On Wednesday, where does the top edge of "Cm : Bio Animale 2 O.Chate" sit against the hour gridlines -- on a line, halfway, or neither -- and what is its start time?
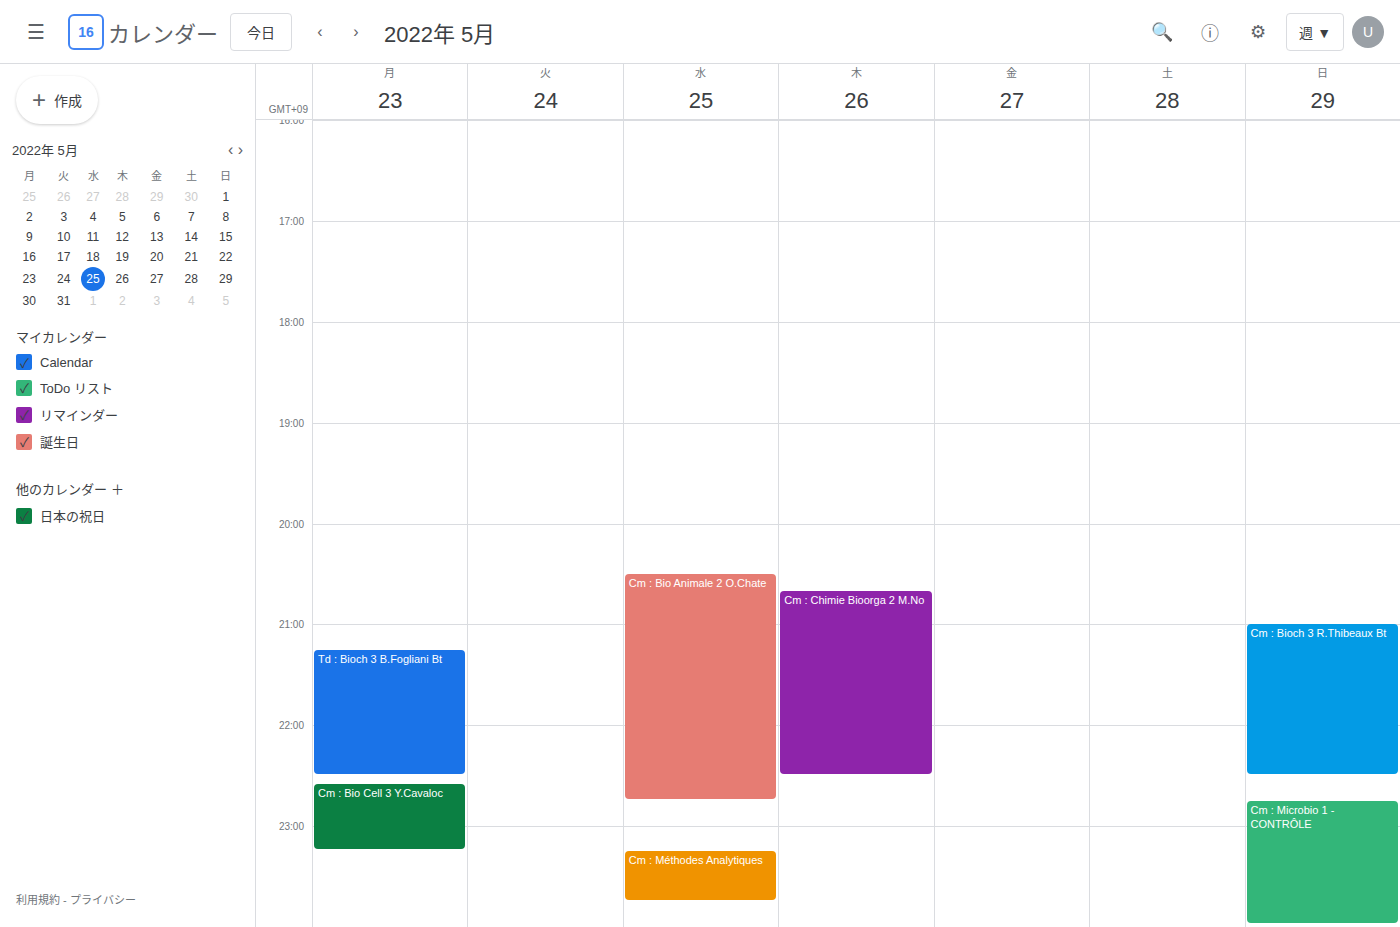
8:30 PM -- halfway between the 8 PM and 9 PM lines.